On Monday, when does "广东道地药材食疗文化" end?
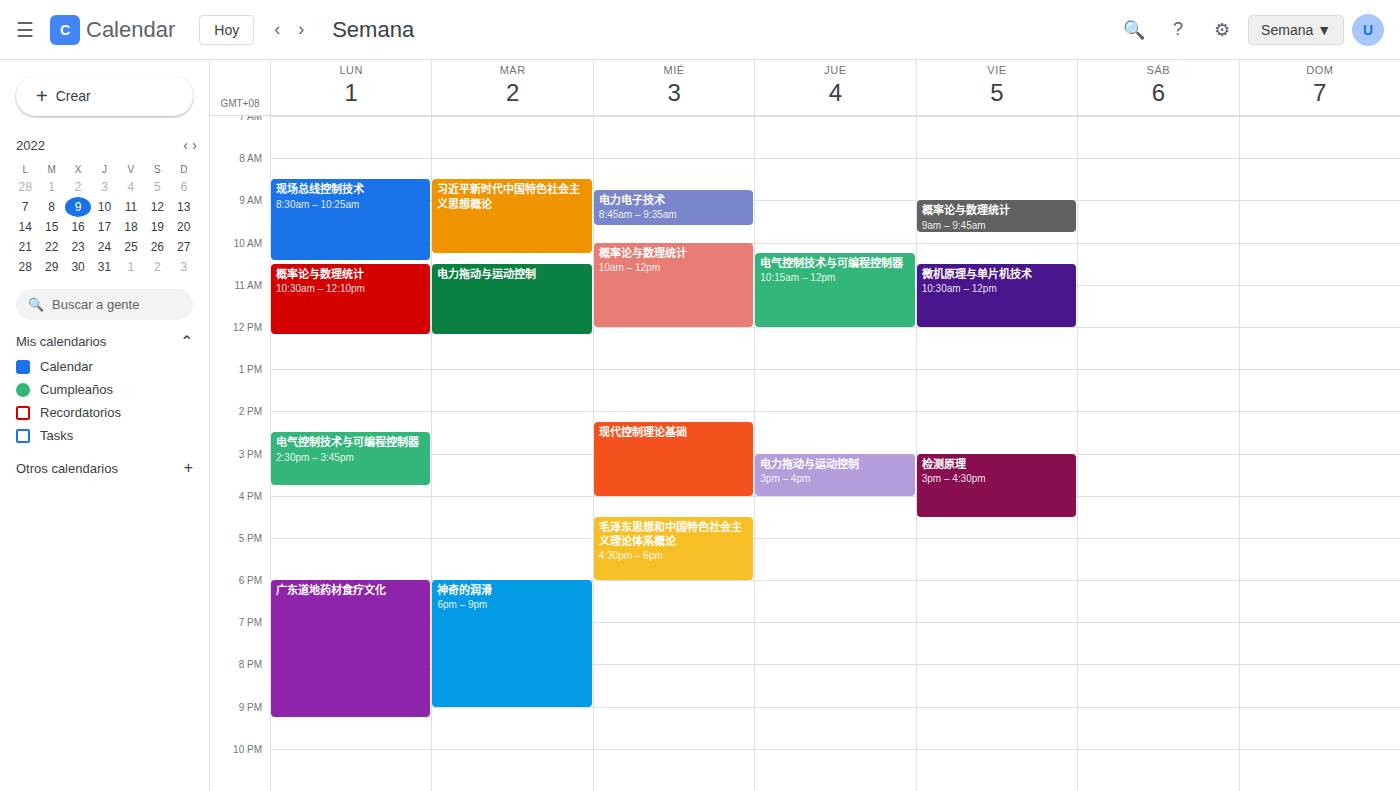
9:15 PM